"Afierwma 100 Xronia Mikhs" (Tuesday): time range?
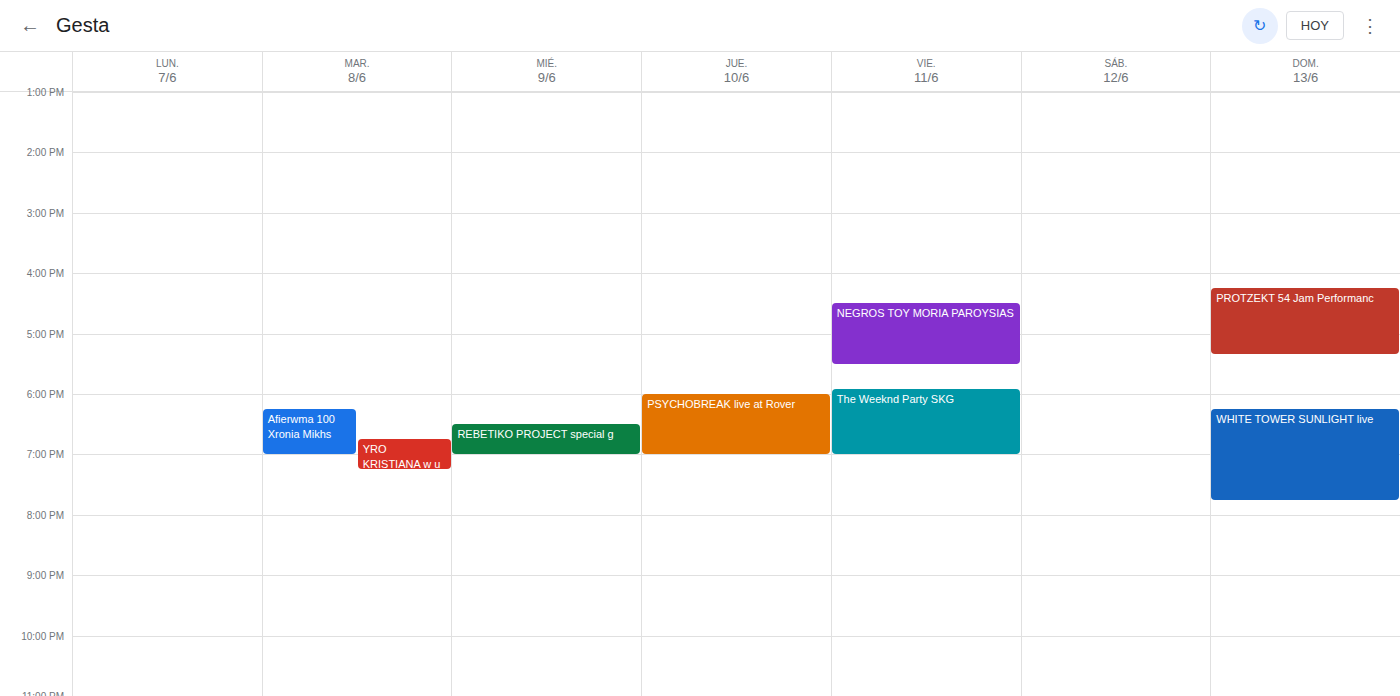
6:15 PM to 7:00 PM